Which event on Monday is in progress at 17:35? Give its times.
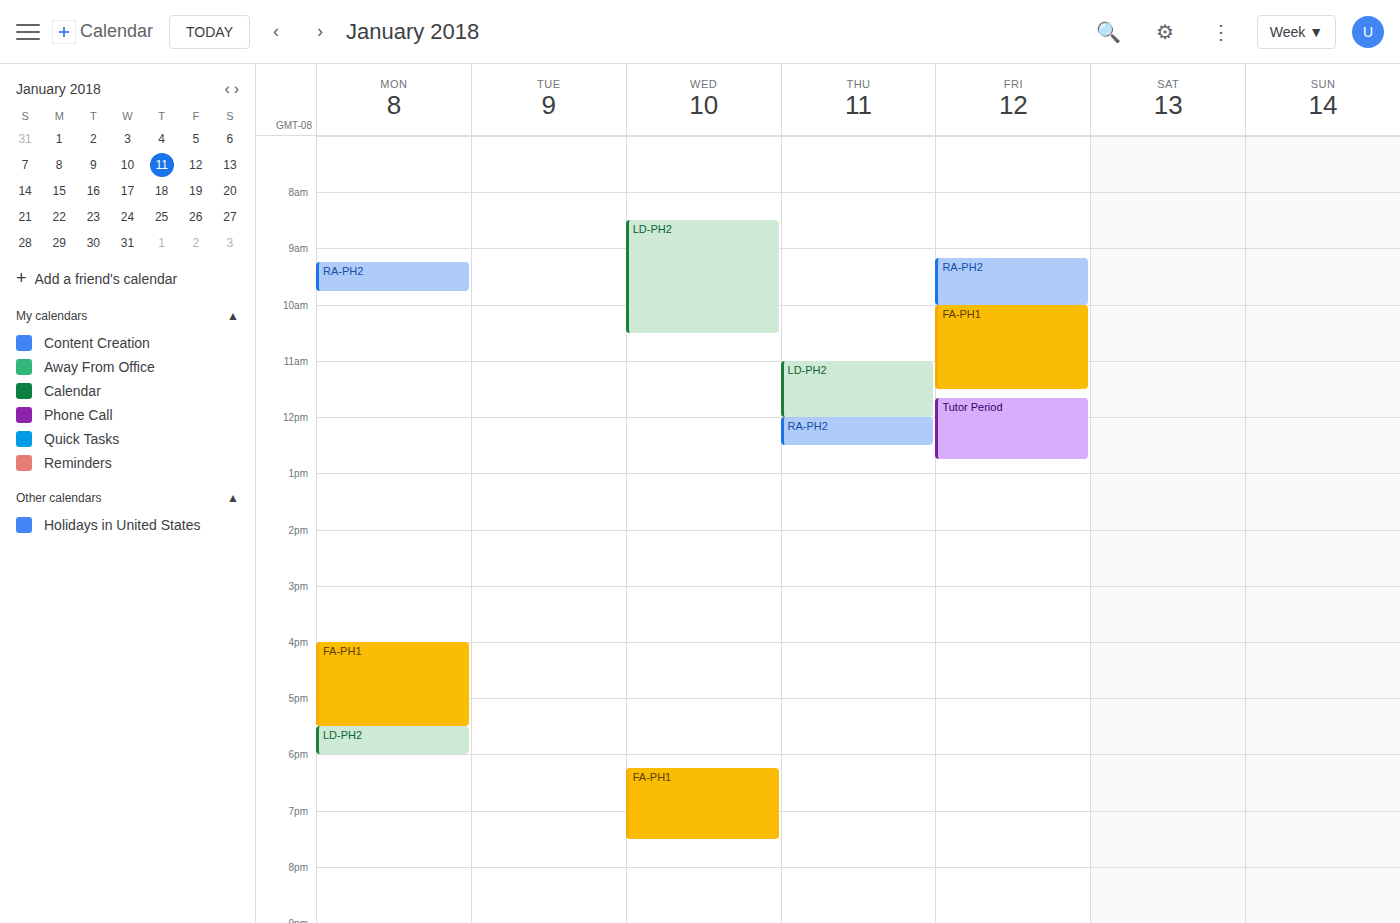
"LD-PH2", 17:30 to 18:00